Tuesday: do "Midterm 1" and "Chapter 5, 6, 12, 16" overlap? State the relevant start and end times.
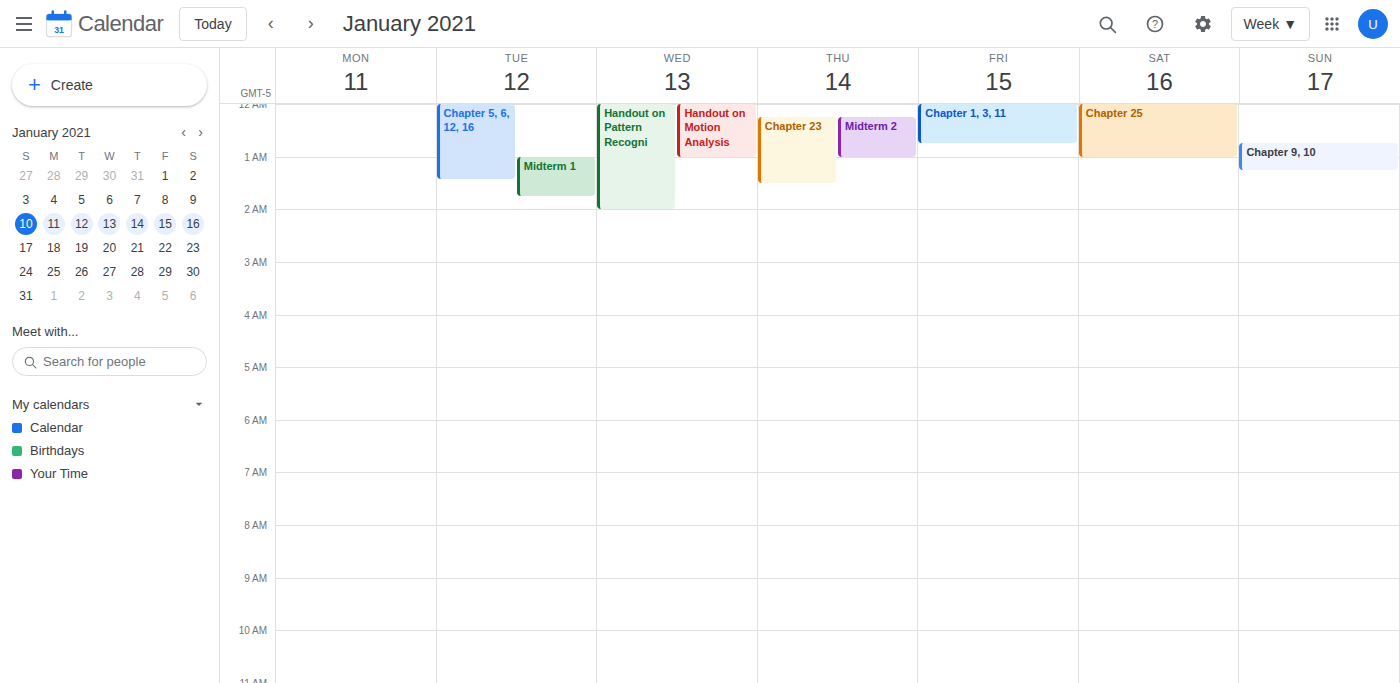
"Midterm 1" starts at 01:00, before "Chapter 5, 6, 12, 16" ends at 01:25 -- they overlap.